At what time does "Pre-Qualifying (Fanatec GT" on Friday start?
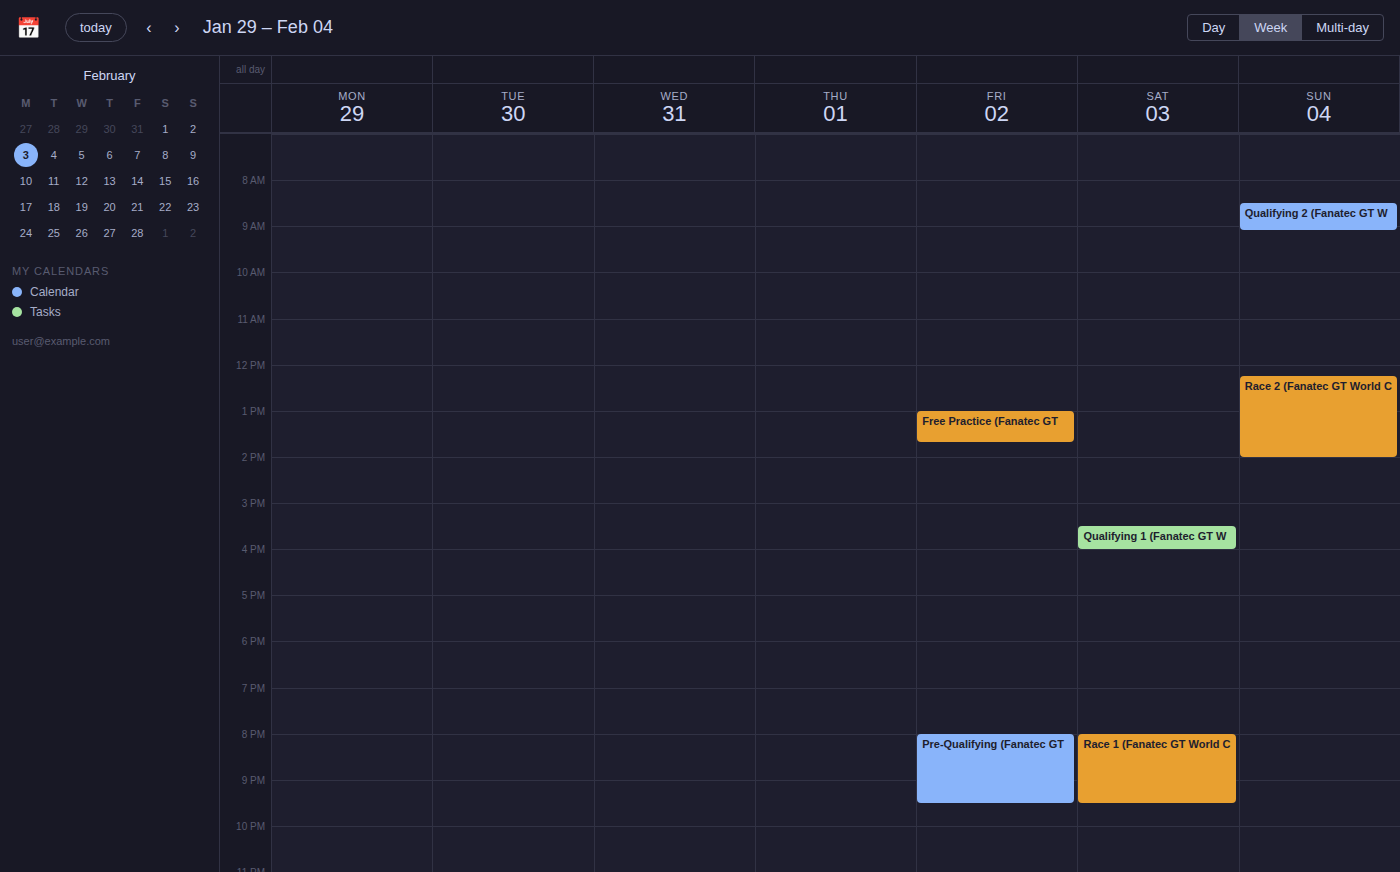
20:00